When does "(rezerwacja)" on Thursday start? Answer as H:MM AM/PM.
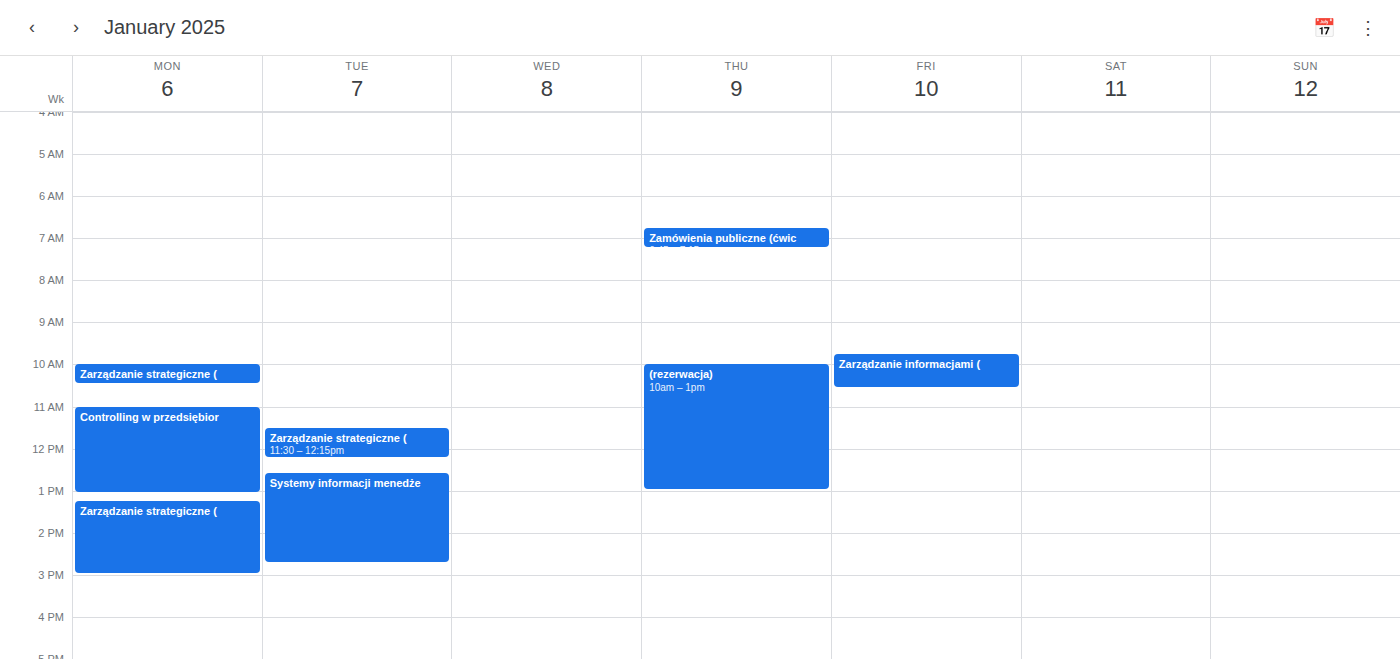
10:00 AM